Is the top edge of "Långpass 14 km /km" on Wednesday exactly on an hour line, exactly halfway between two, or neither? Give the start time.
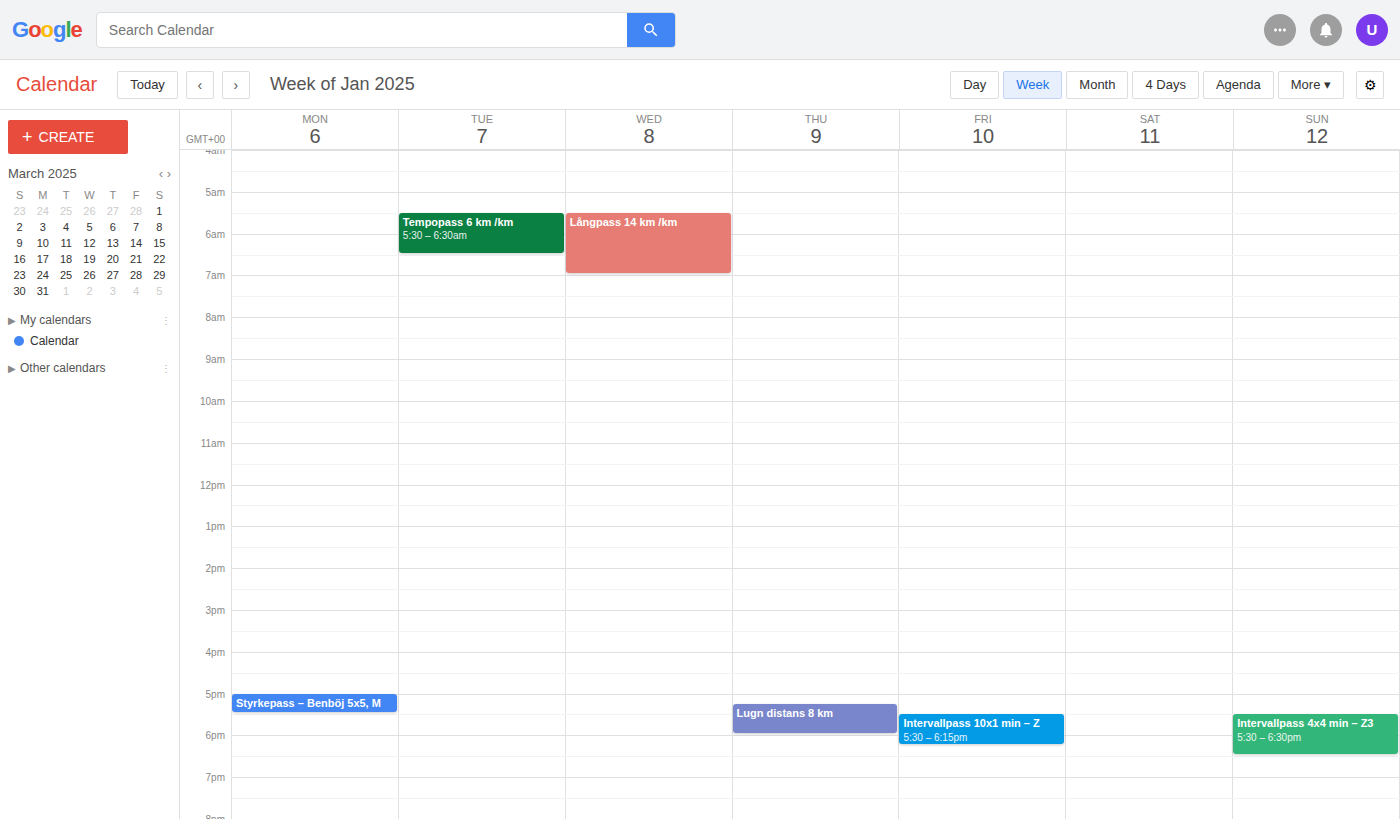
5:30 AM -- halfway between the 5 AM and 6 AM lines.